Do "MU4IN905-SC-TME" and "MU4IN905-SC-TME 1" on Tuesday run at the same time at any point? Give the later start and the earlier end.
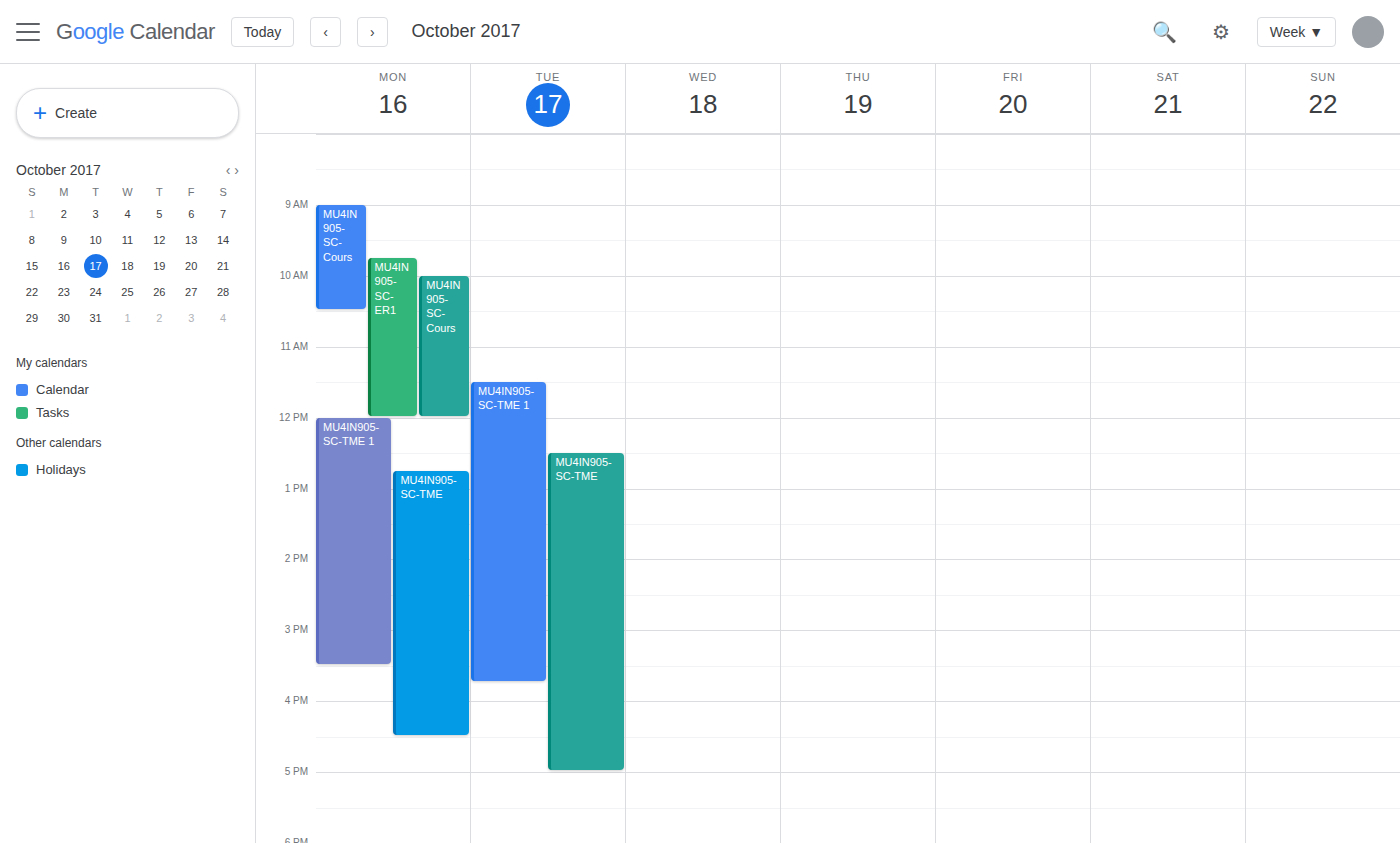
"MU4IN905-SC-TME" starts at 12:30 PM, before "MU4IN905-SC-TME 1" ends at 3:45 PM -- they overlap.